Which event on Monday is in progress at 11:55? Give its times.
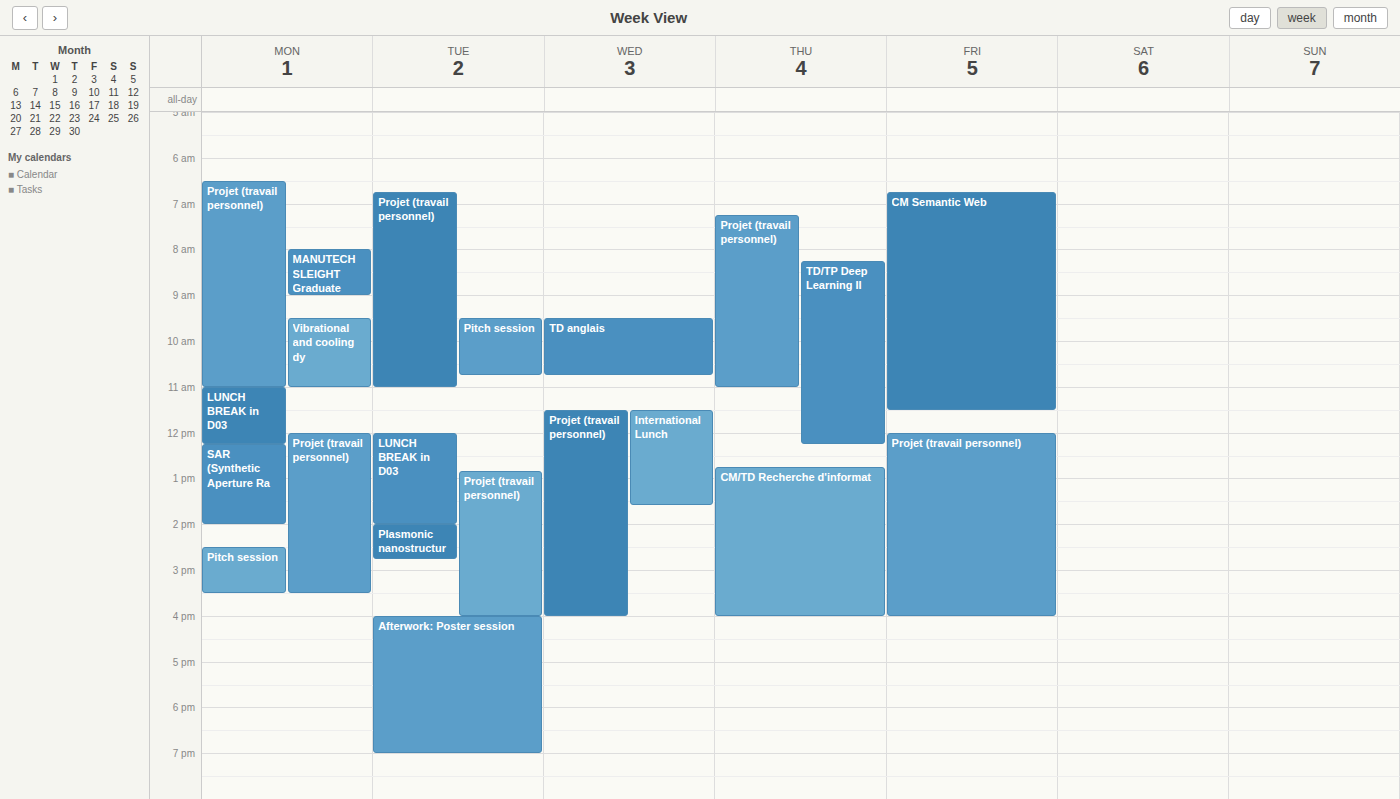
"LUNCH BREAK in D03", 11:00 to 12:15